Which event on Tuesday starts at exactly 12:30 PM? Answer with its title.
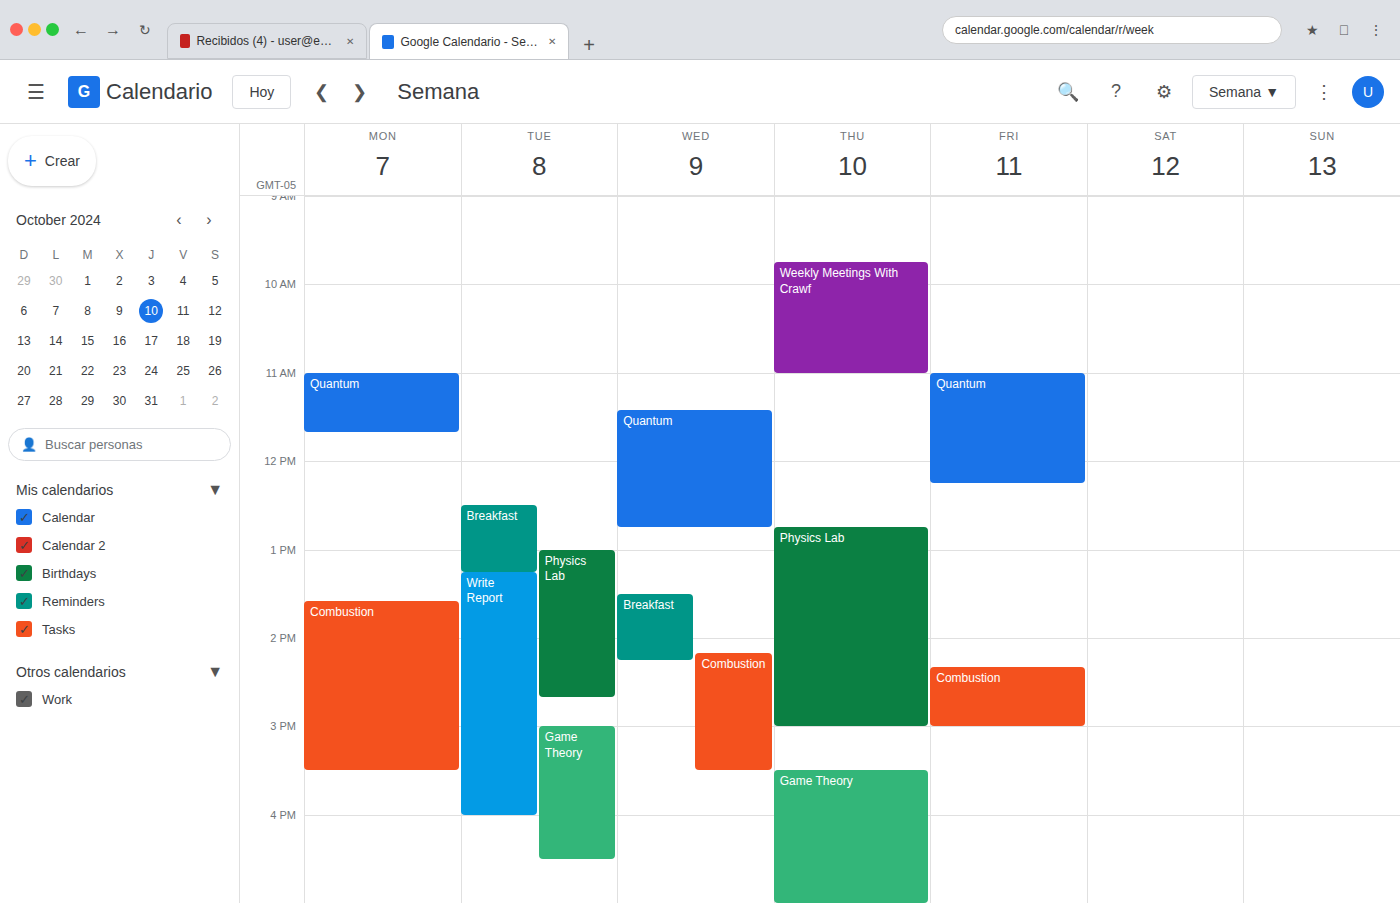
"Breakfast"